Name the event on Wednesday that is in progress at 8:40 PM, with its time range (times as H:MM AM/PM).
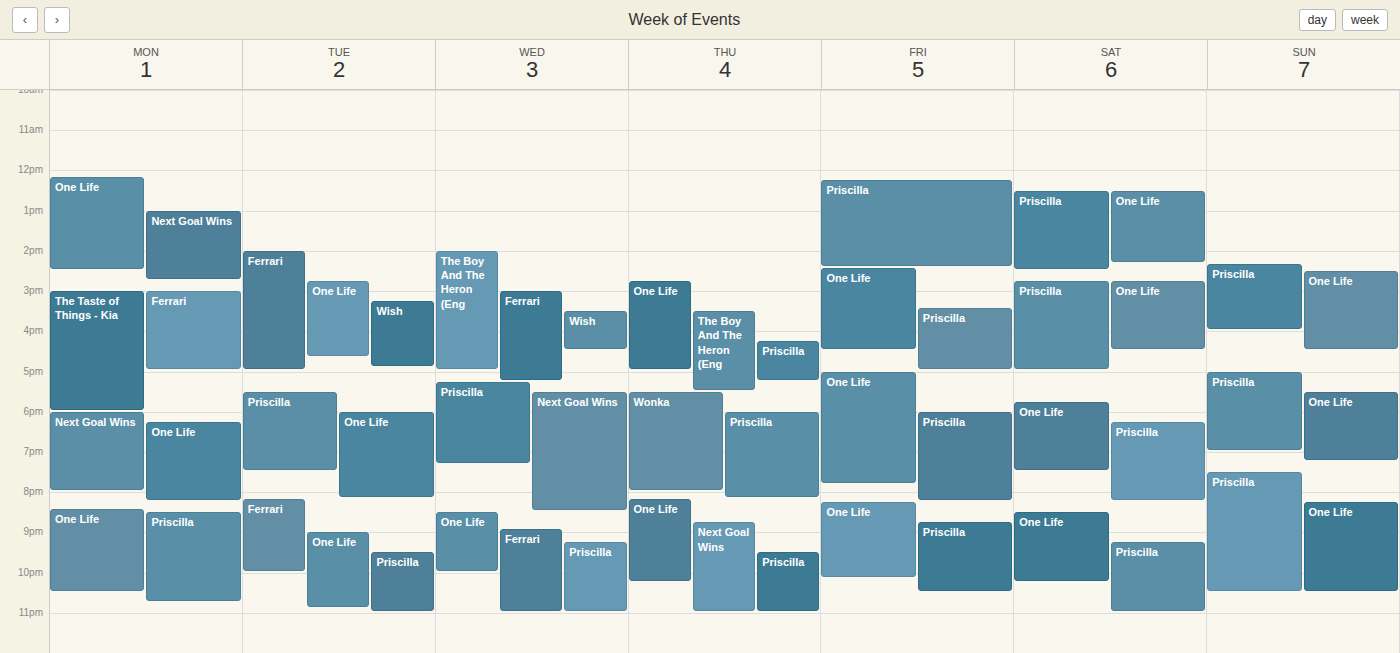
"One Life", 8:30 PM to 10:00 PM